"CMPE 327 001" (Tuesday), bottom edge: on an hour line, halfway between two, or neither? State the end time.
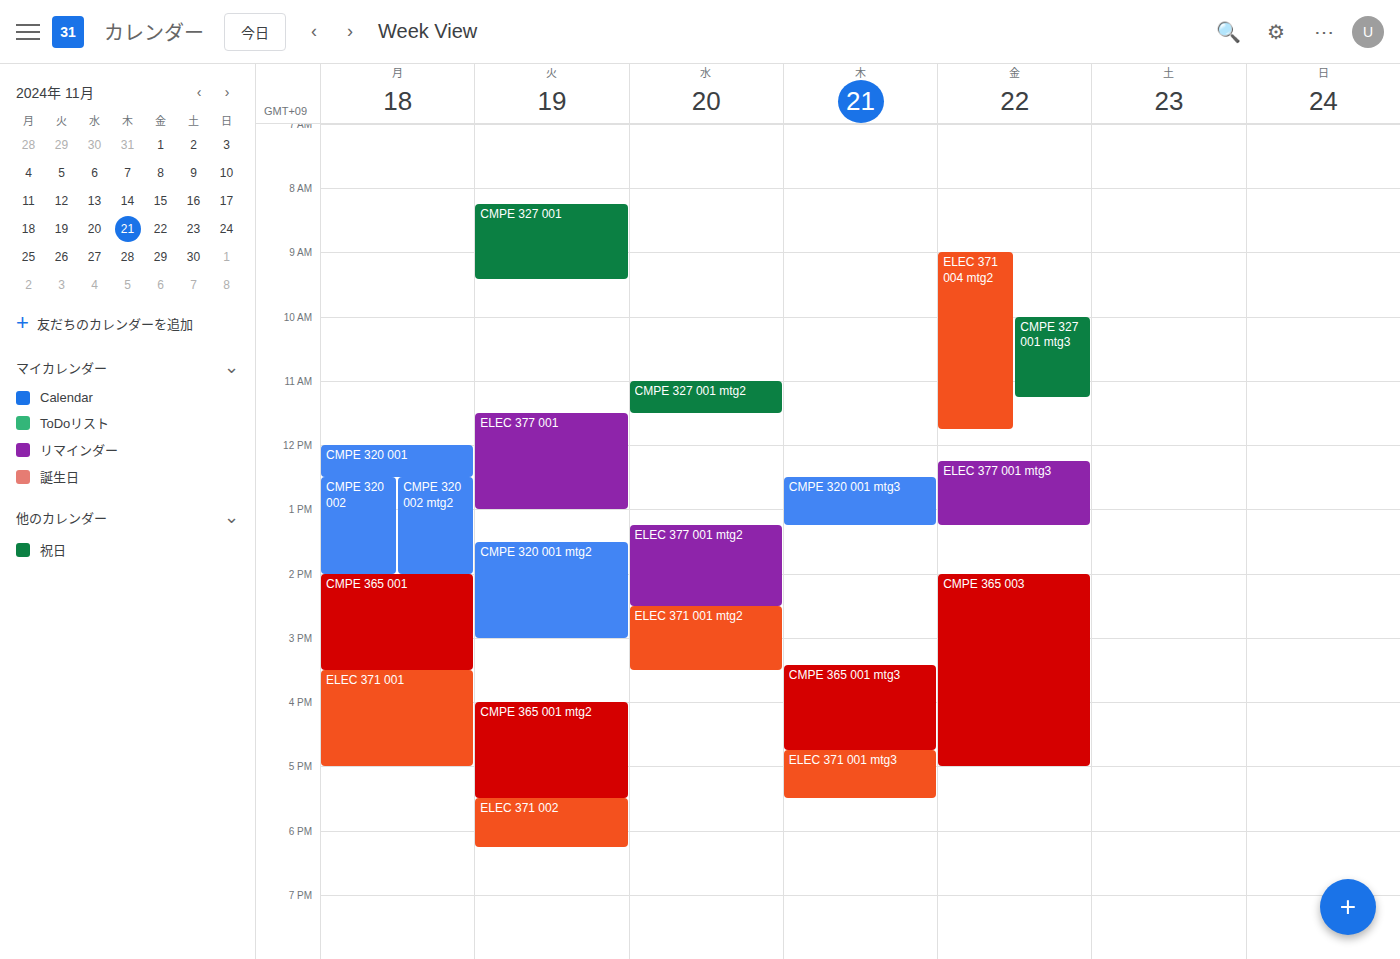
09:25 -- neither: 25 minutes below the 09:00 line and 35 minutes above the 10:00 line.